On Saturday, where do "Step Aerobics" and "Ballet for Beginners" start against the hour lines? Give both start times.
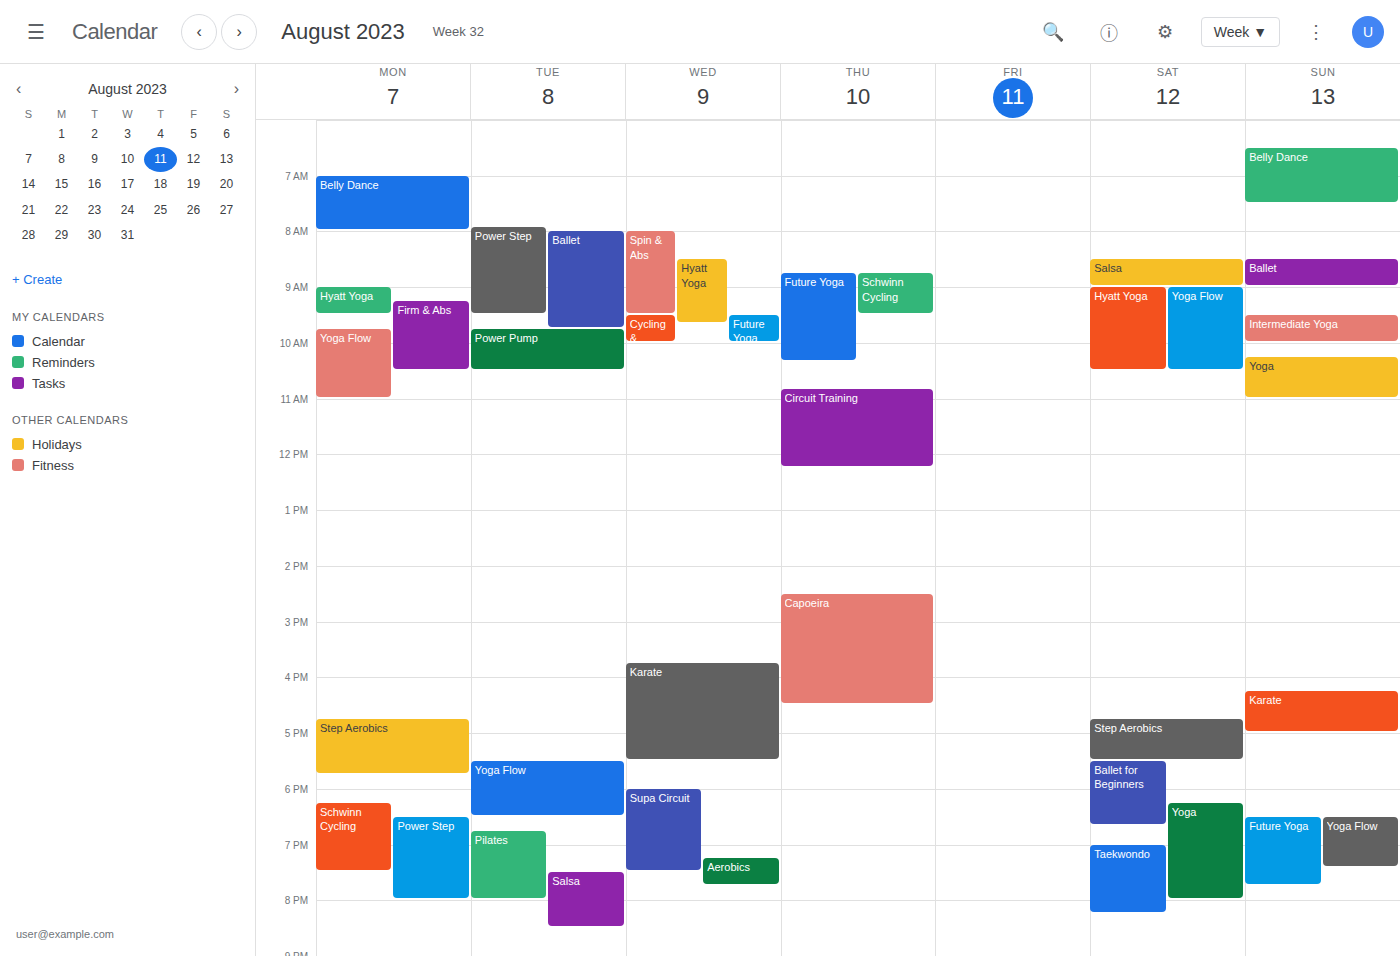
"Step Aerobics": 4:45 PM, neither: three quarters of the way from the 4 PM line to the 5 PM line. "Ballet for Beginners": 5:30 PM, halfway between the 5 PM and 6 PM lines.